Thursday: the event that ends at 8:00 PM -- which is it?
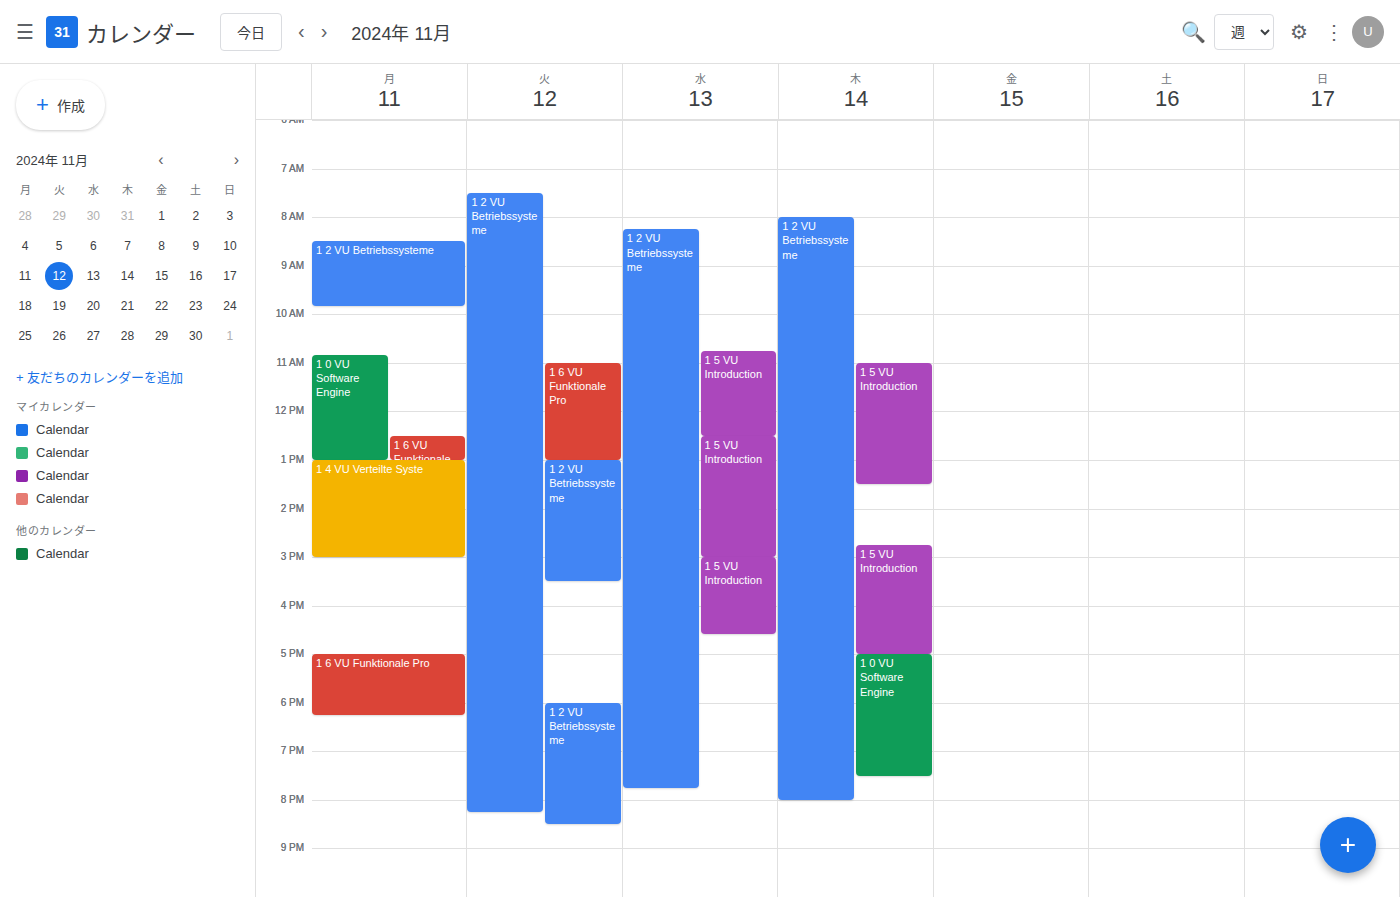
"1 2 VU Betriebssysteme"